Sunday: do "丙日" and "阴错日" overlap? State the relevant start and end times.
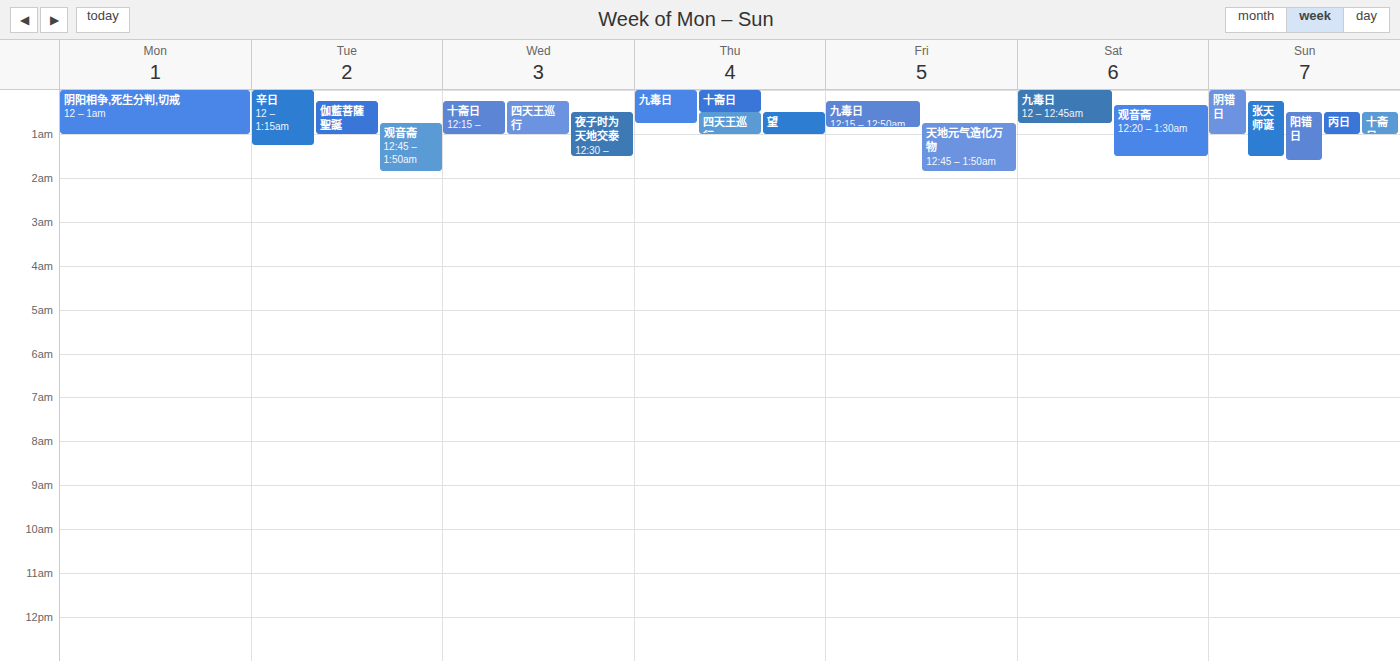
"丙日" runs 12:30 AM to 1:00 AM, inside "阴错日" -- they overlap.